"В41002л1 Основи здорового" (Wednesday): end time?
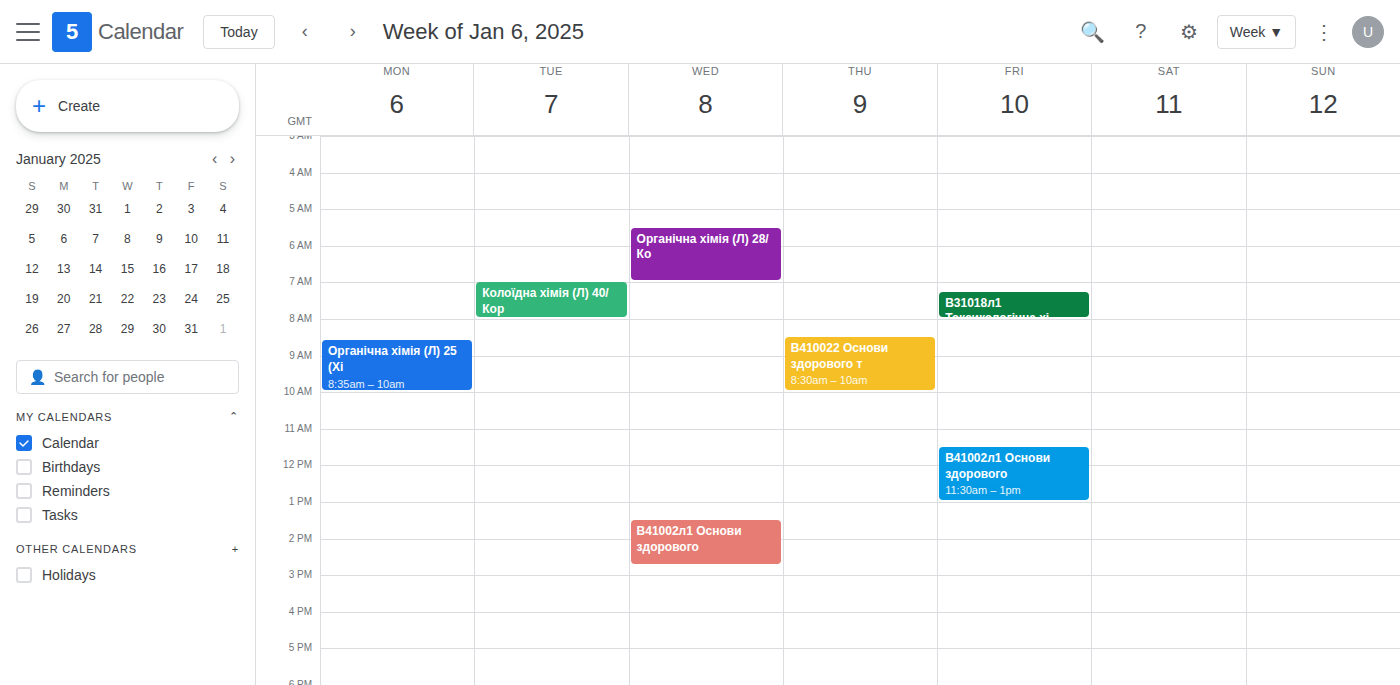
2:45 PM